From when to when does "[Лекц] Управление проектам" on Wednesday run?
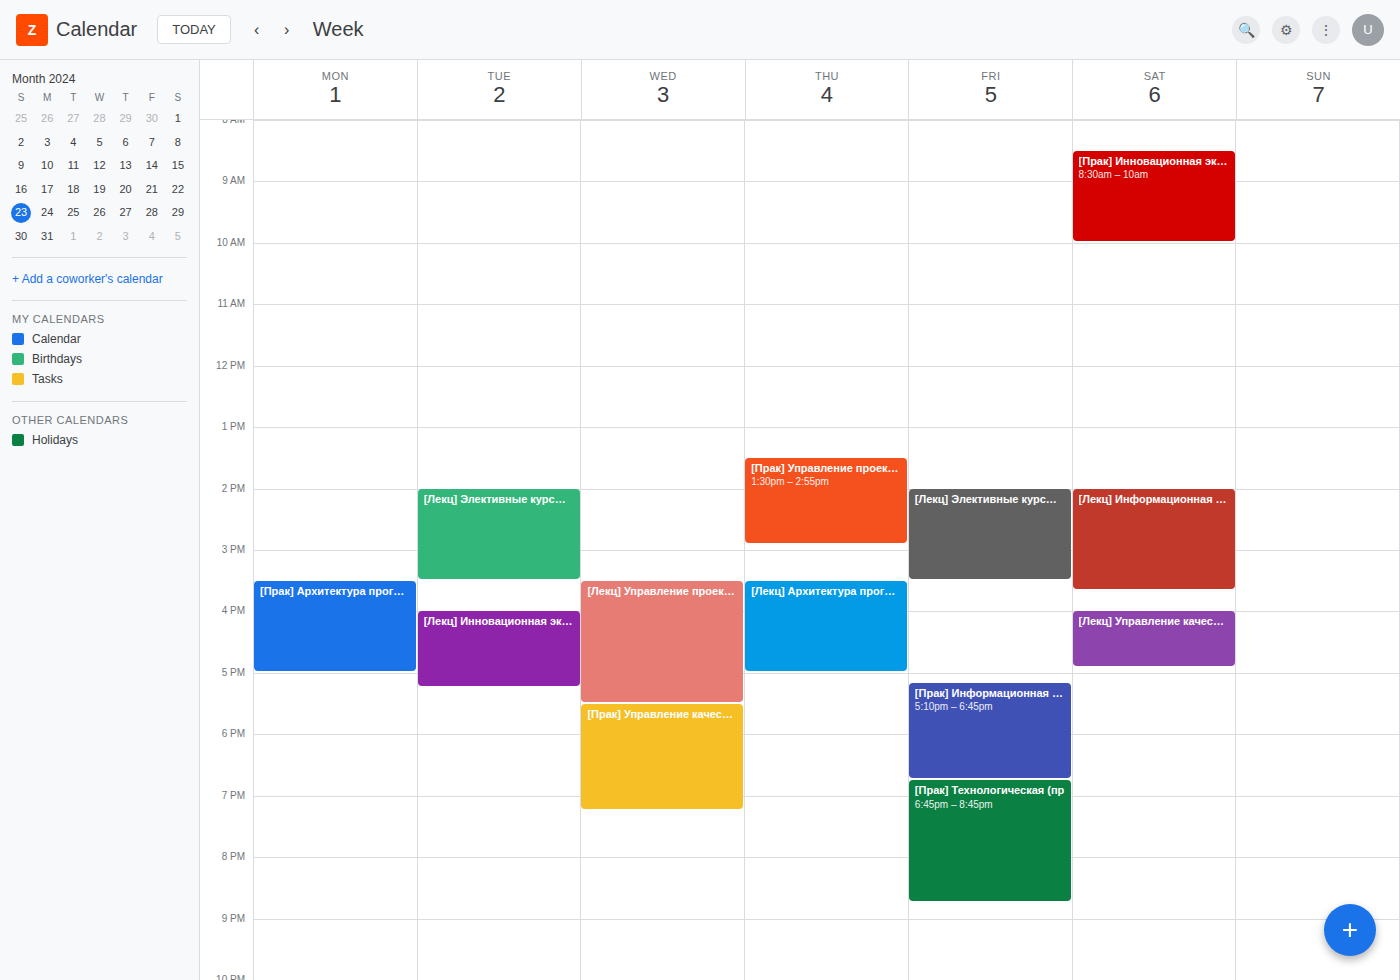
15:30 to 17:30